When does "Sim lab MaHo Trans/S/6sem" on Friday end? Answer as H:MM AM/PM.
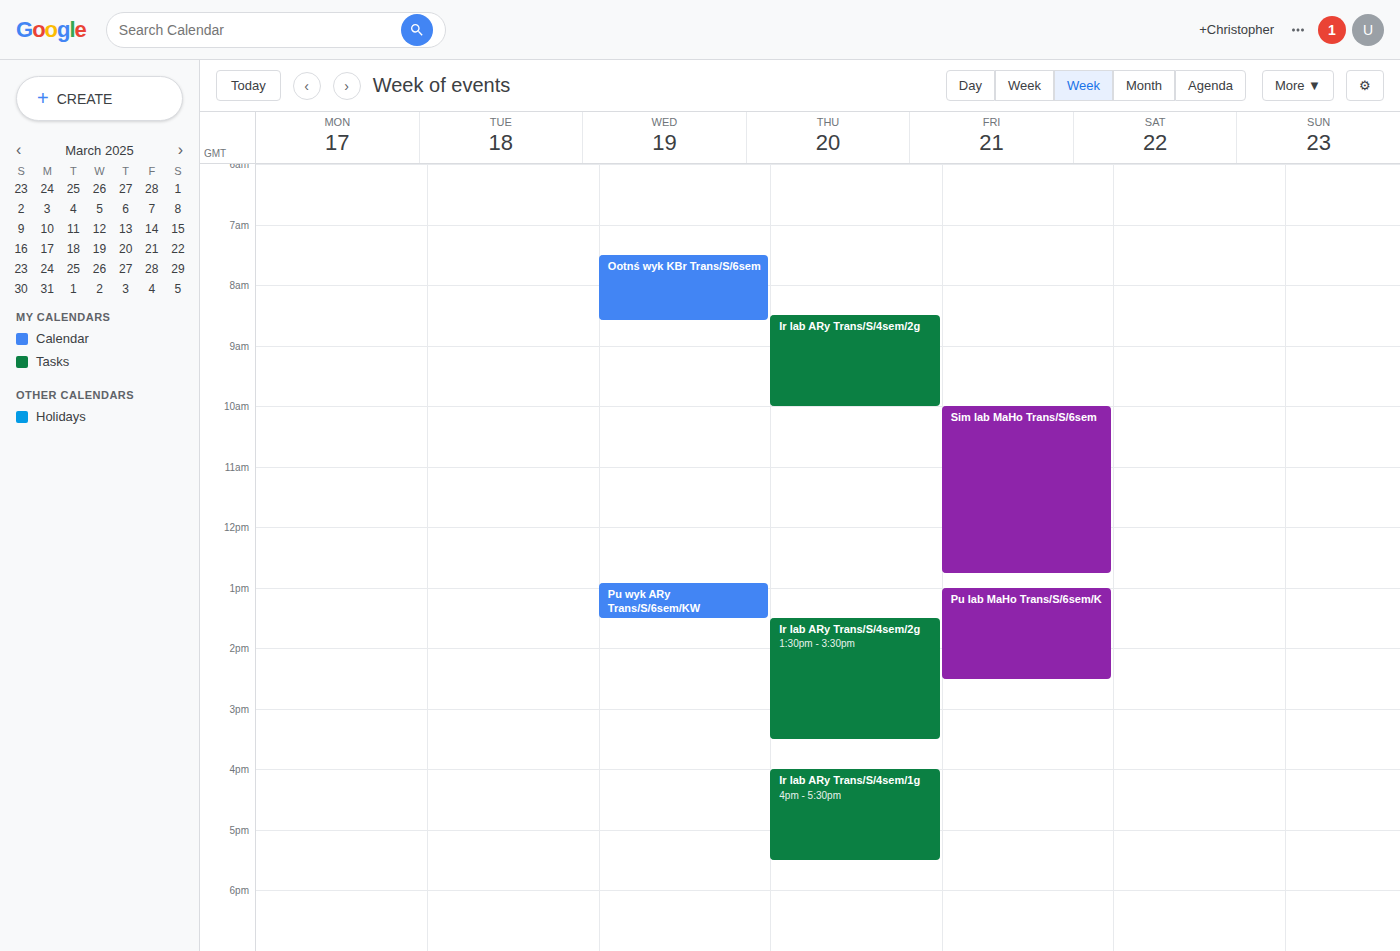
12:45 PM